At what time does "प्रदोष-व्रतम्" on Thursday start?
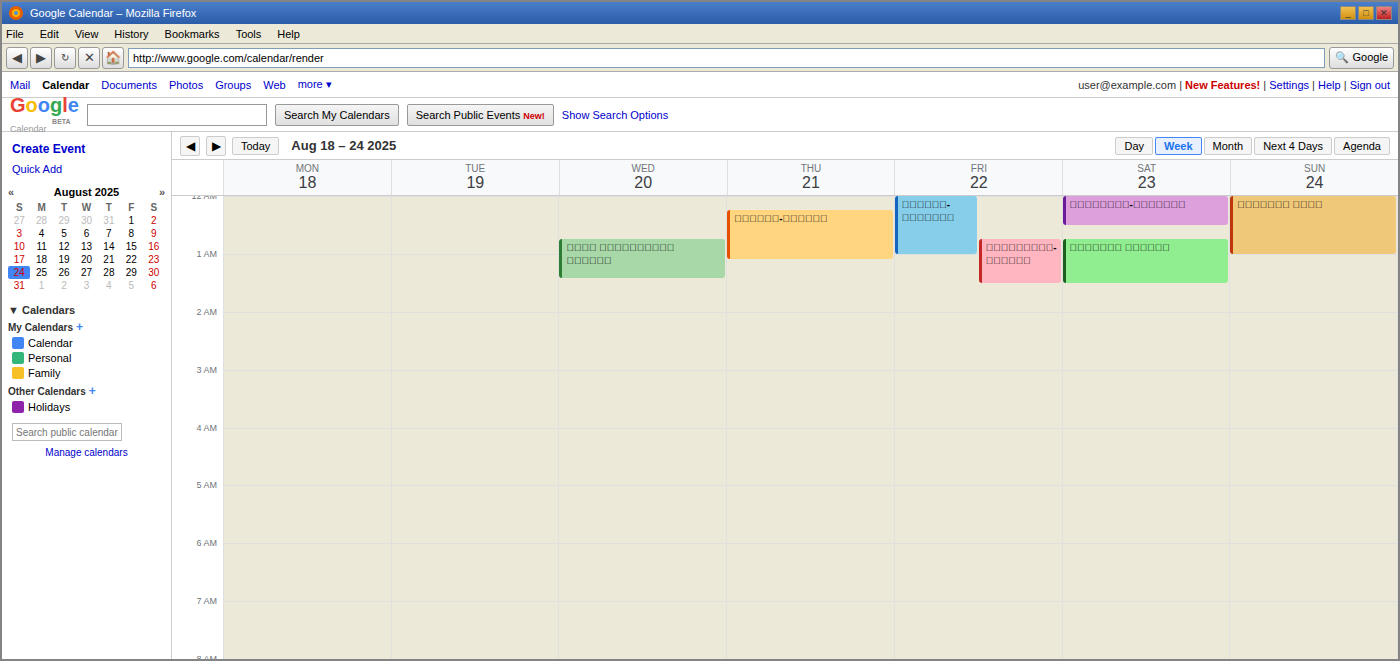
12:15 AM